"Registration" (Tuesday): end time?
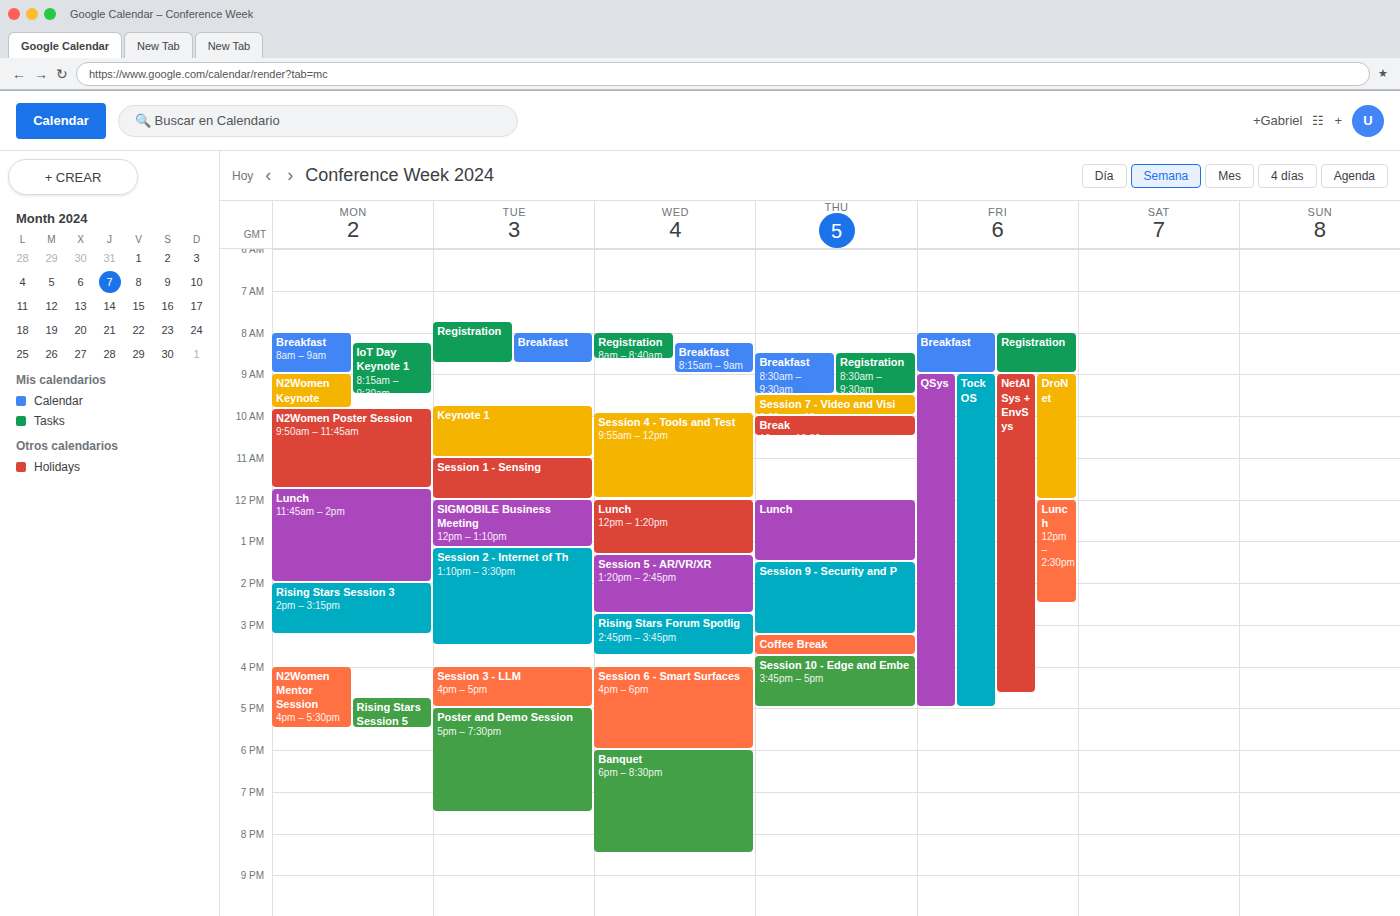
8:45 AM